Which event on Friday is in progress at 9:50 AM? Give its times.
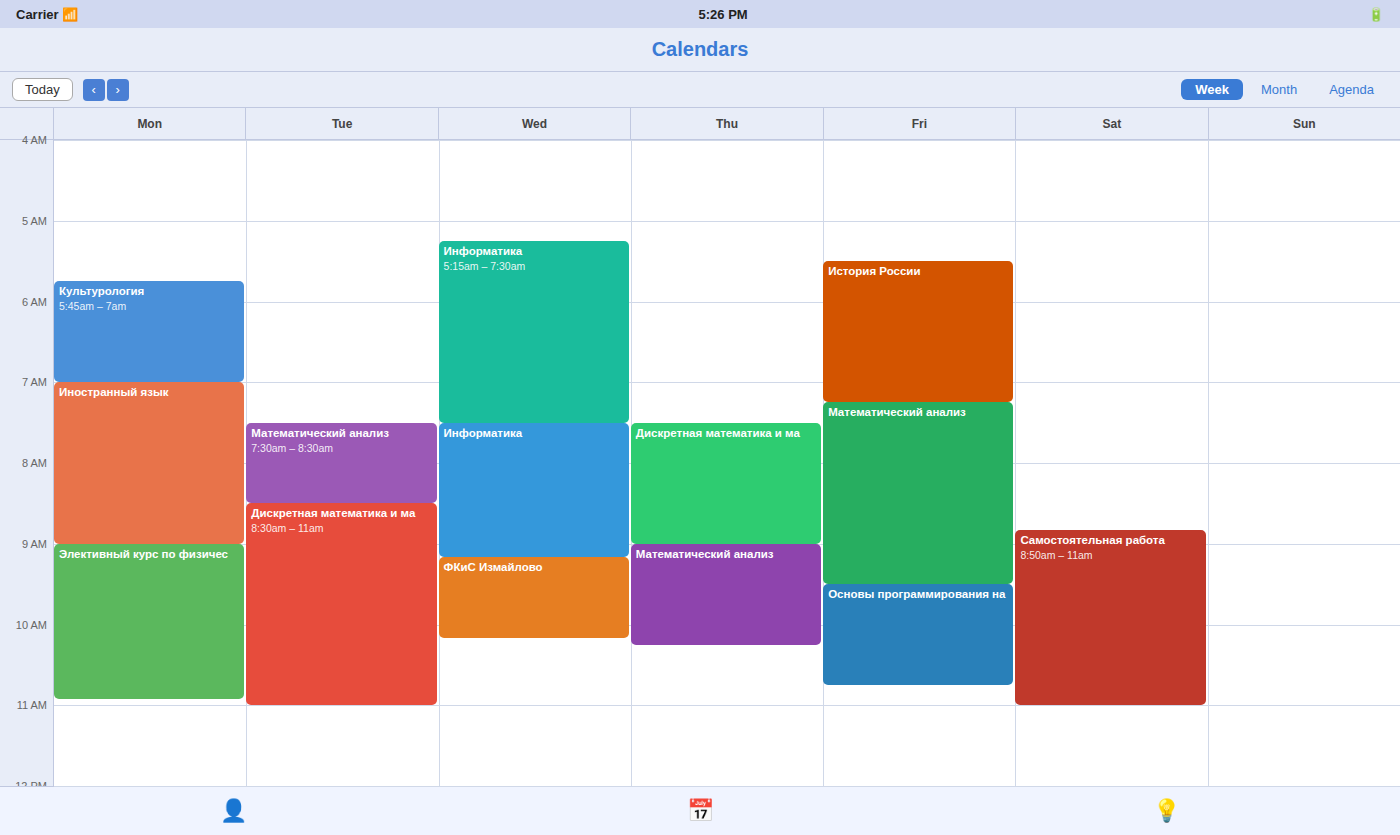
"Основы программирования на", 9:30 AM to 10:45 AM